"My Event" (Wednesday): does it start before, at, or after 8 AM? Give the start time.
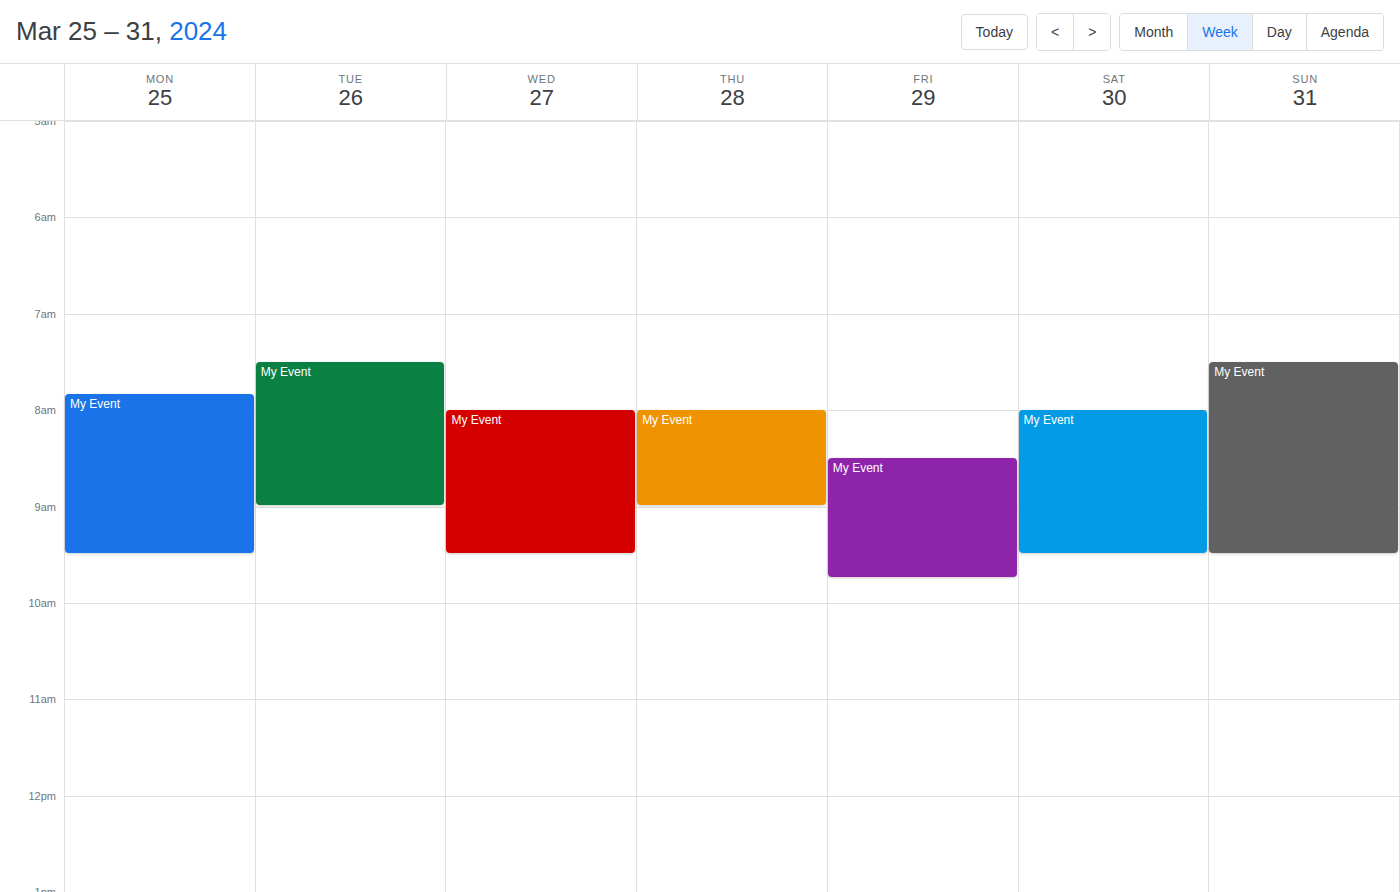
8:00 AM -- exactly at 8 AM, on the 8 AM line.